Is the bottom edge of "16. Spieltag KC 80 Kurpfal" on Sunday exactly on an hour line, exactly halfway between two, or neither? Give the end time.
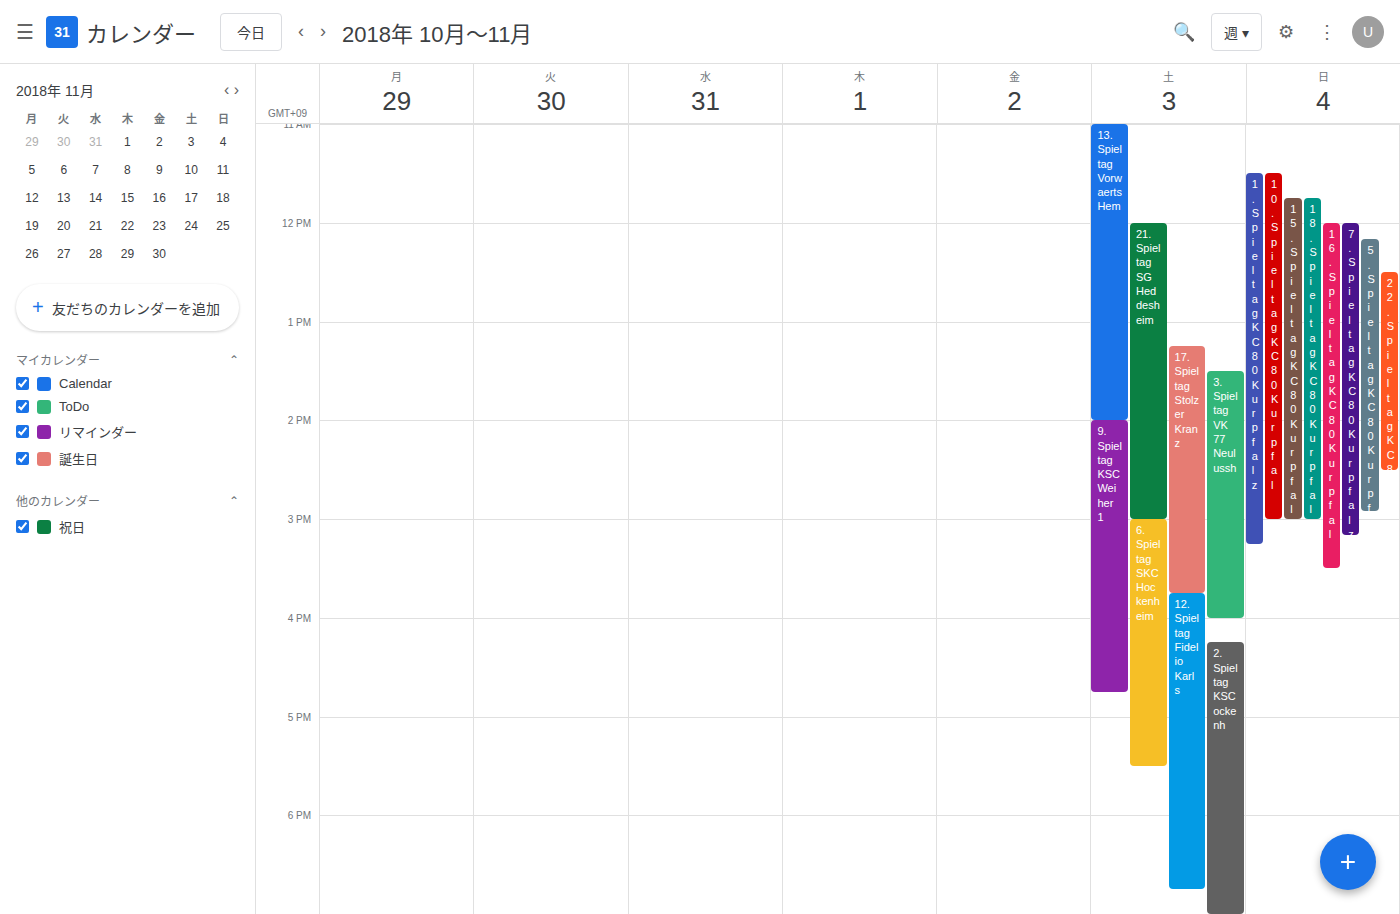
3:30 PM -- halfway between the 3 PM and 4 PM lines.